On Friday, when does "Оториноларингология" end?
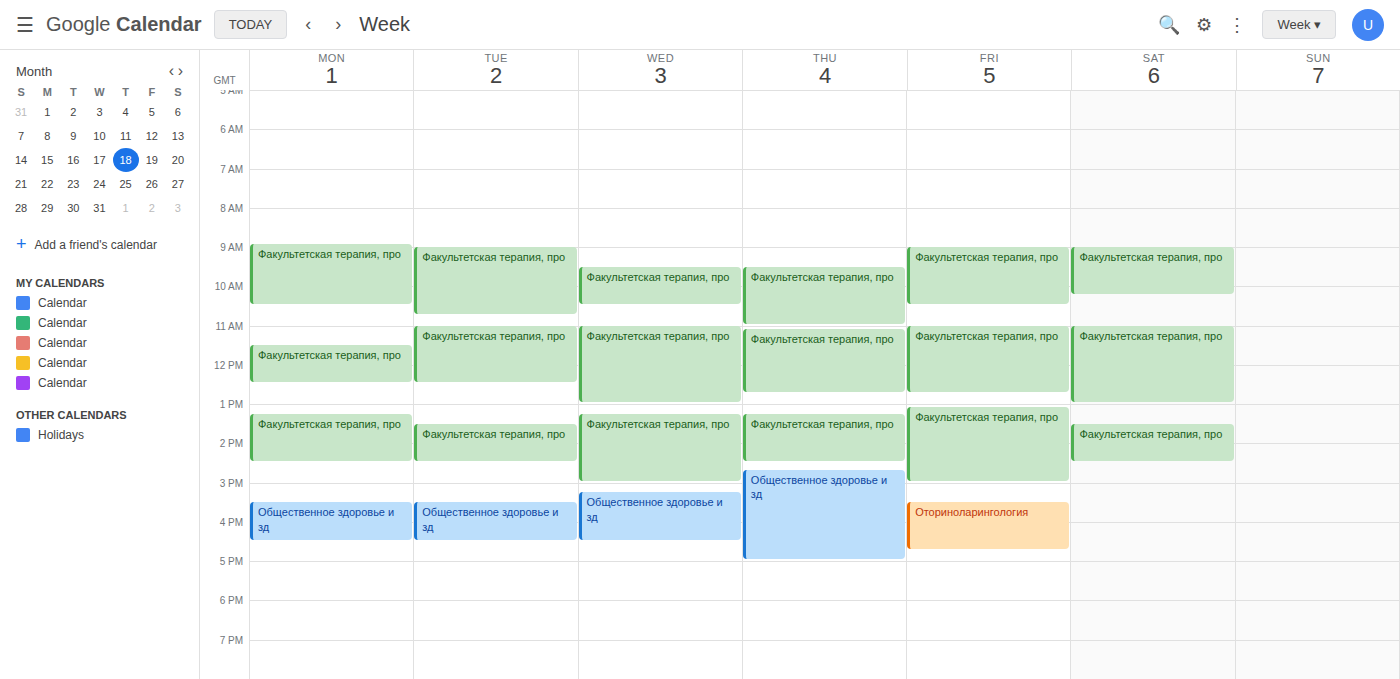
4:45 PM